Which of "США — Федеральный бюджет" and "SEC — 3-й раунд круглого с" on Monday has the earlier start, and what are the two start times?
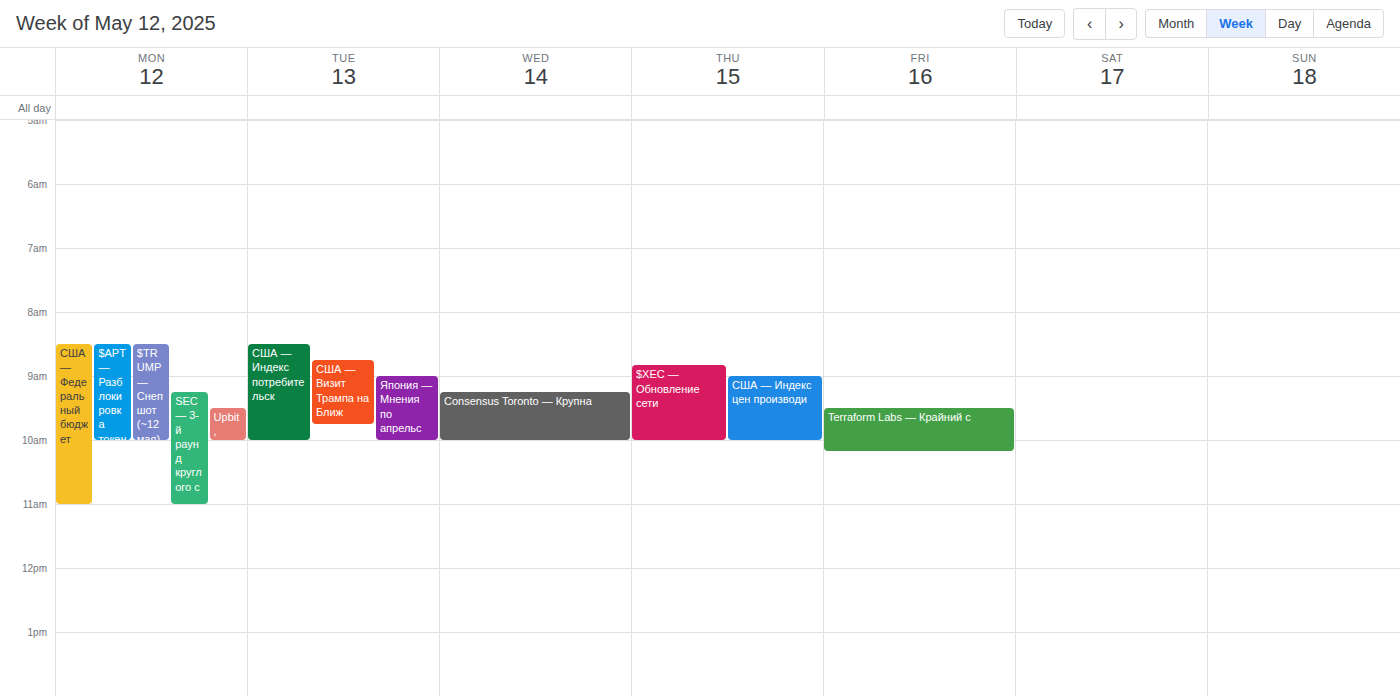
"США — Федеральный бюджет" 8:30 AM; "SEC — 3-й раунд круглого с" 9:15 AM.